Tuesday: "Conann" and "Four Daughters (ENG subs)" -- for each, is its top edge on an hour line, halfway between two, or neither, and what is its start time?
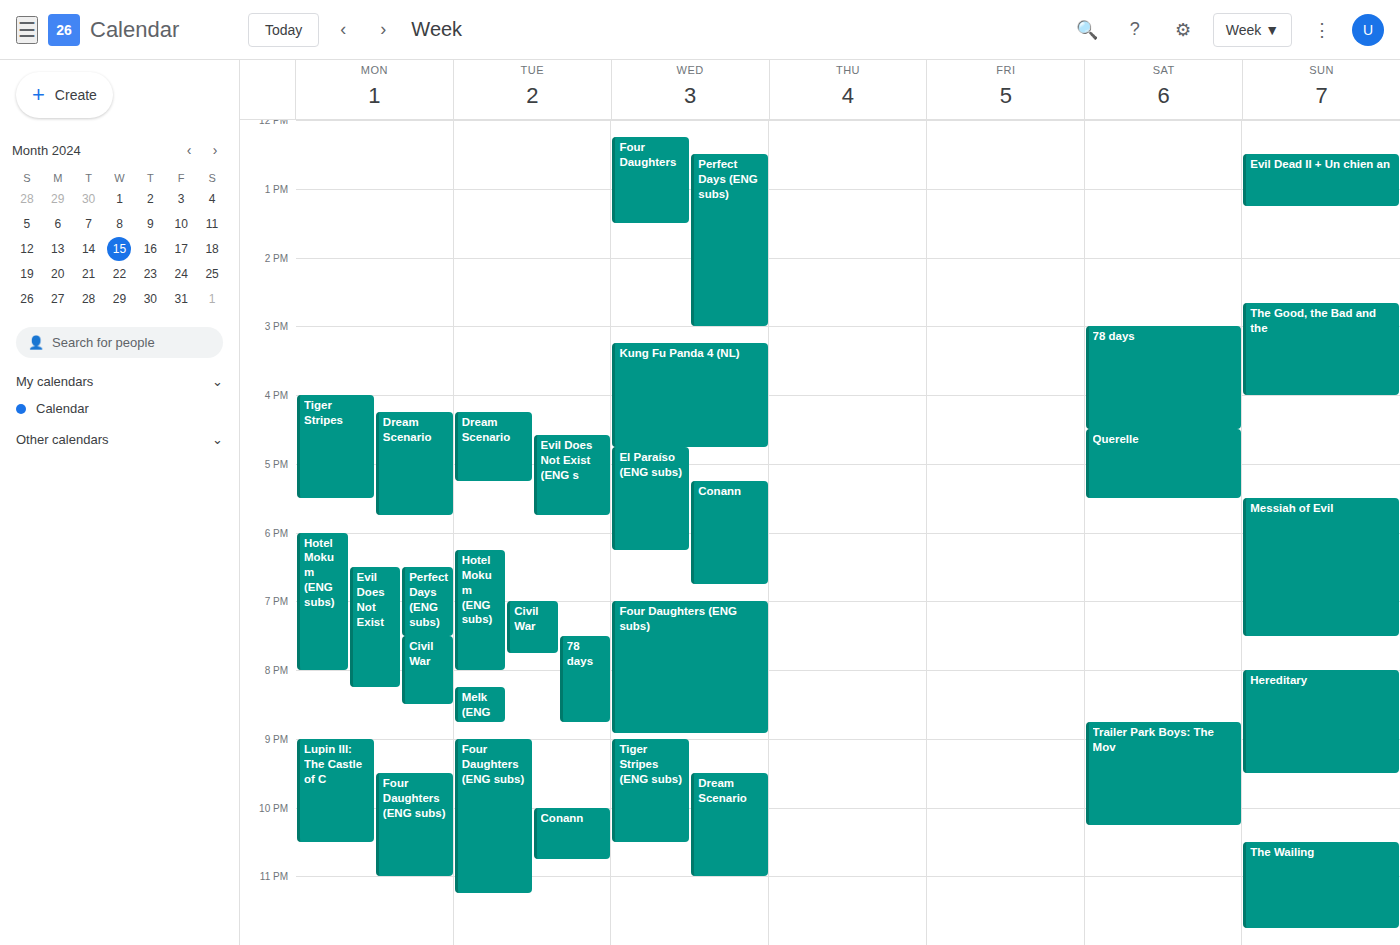
"Conann": 10:00 PM, exactly on the 10 PM line. "Four Daughters (ENG subs)": 9:00 PM, exactly on the 9 PM line.